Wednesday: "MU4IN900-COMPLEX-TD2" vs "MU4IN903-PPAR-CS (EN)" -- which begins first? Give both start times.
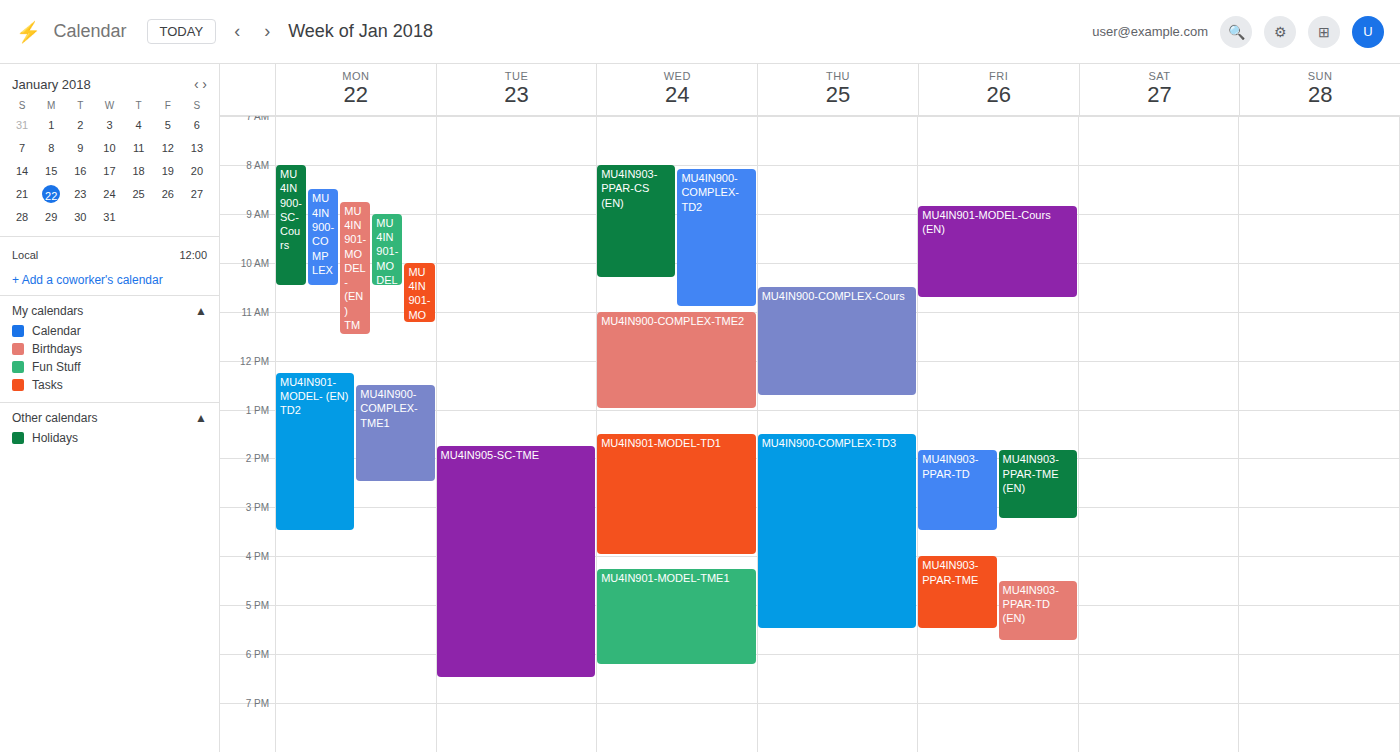
"MU4IN903-PPAR-CS (EN)" 8:00 AM; "MU4IN900-COMPLEX-TD2" 8:05 AM.